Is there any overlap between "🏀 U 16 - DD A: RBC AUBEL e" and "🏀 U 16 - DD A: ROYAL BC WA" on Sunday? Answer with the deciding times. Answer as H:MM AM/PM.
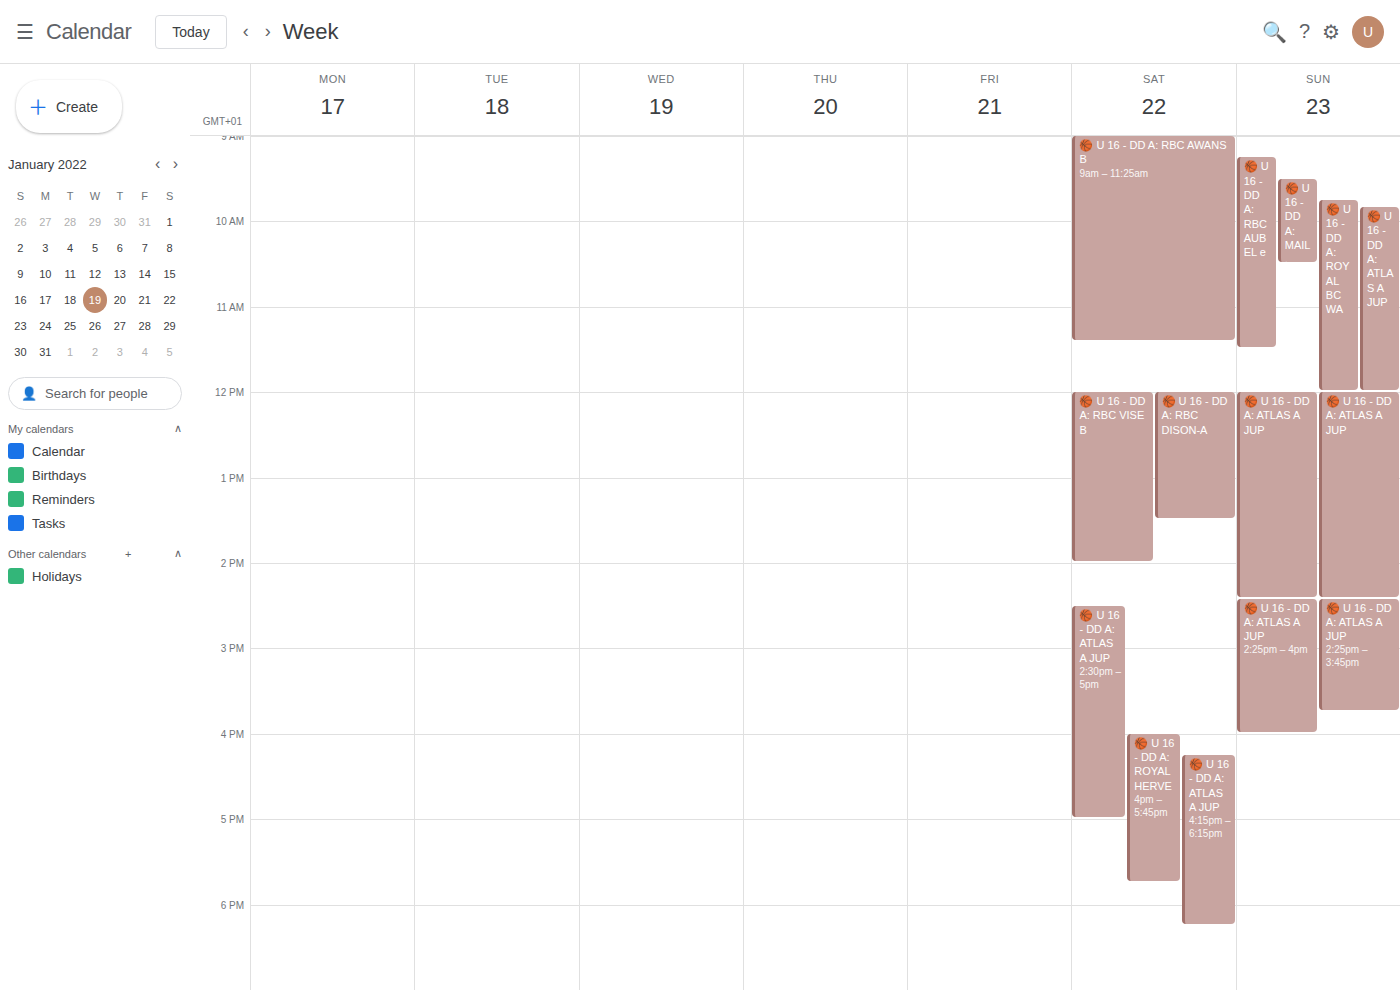
"🏀 U 16 - DD A: ROYAL BC WA" starts at 9:45 AM, before "🏀 U 16 - DD A: RBC AUBEL e" ends at 11:30 AM -- they overlap.